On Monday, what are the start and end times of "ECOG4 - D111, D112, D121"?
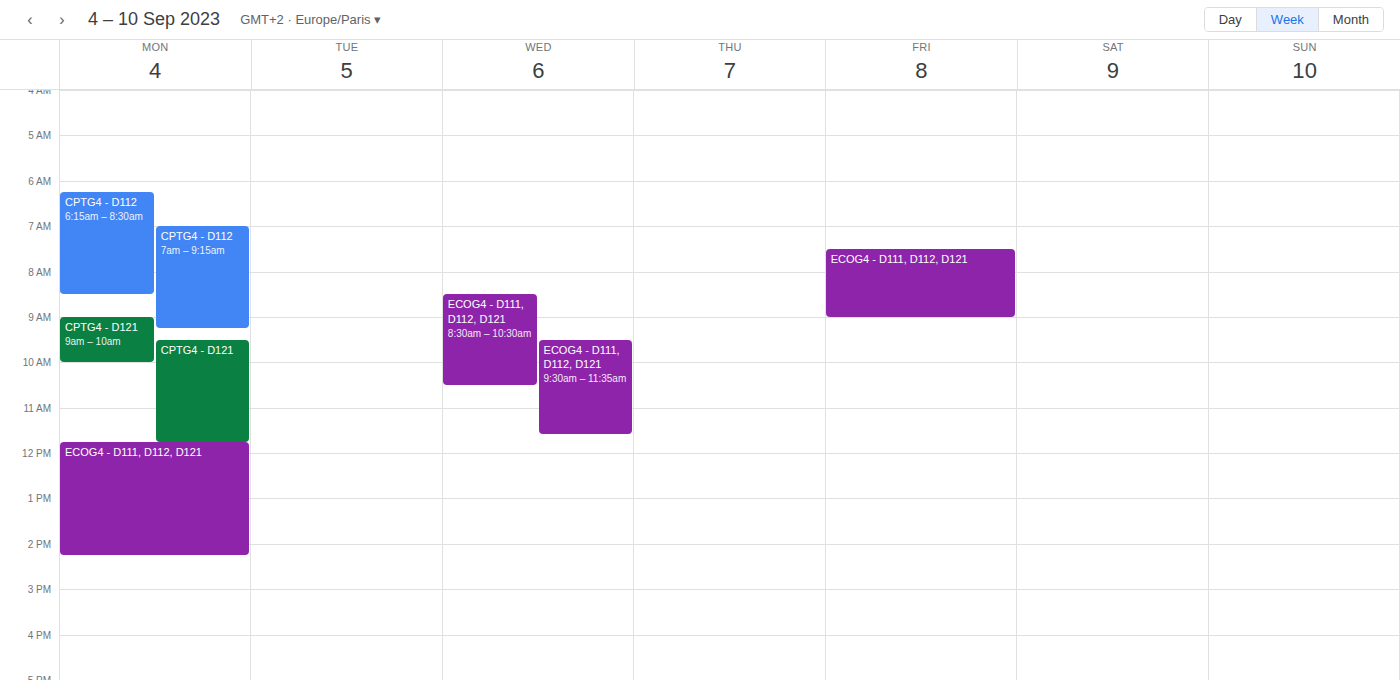
11:45 AM to 2:15 PM